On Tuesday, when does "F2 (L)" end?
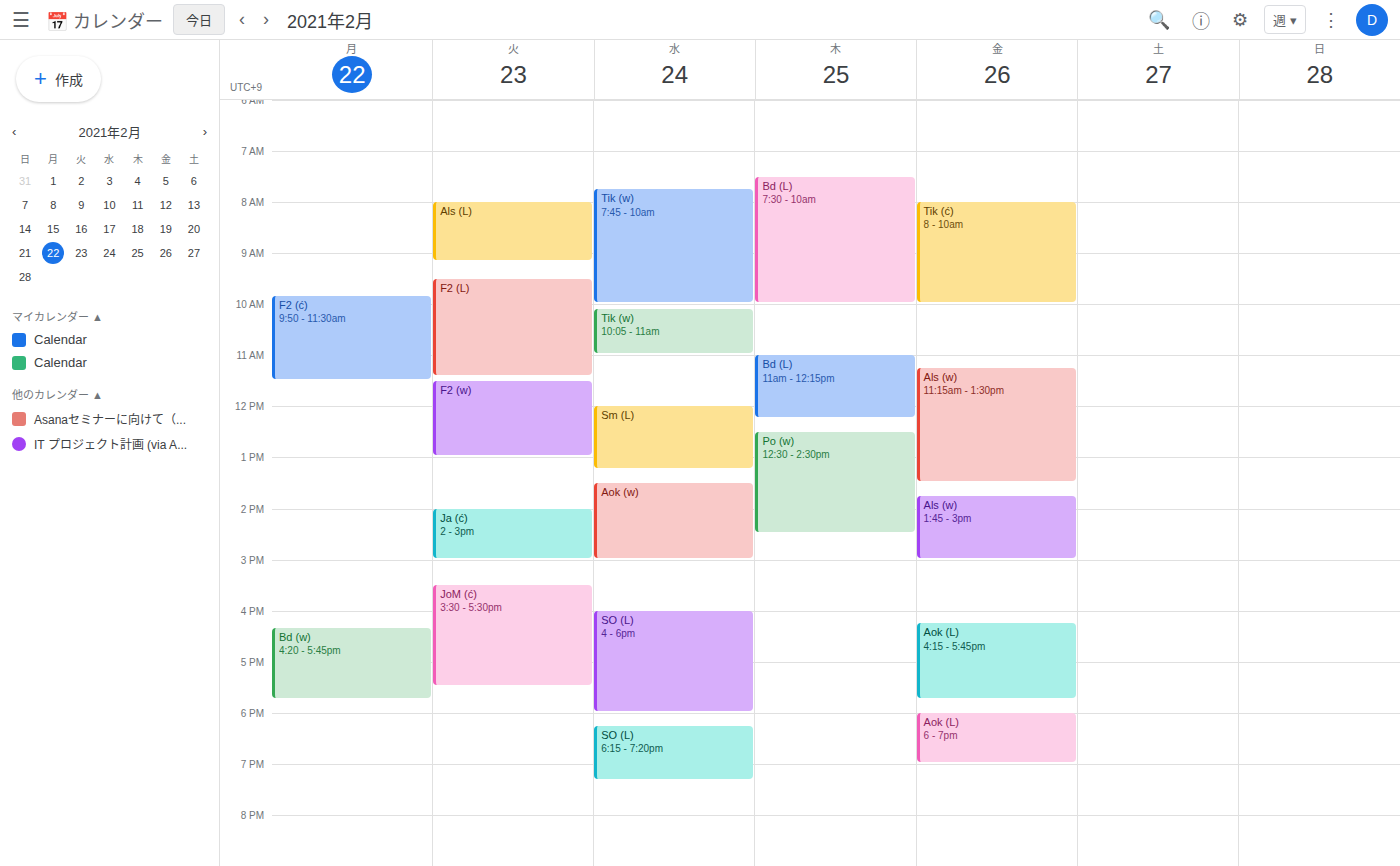
11:25 AM